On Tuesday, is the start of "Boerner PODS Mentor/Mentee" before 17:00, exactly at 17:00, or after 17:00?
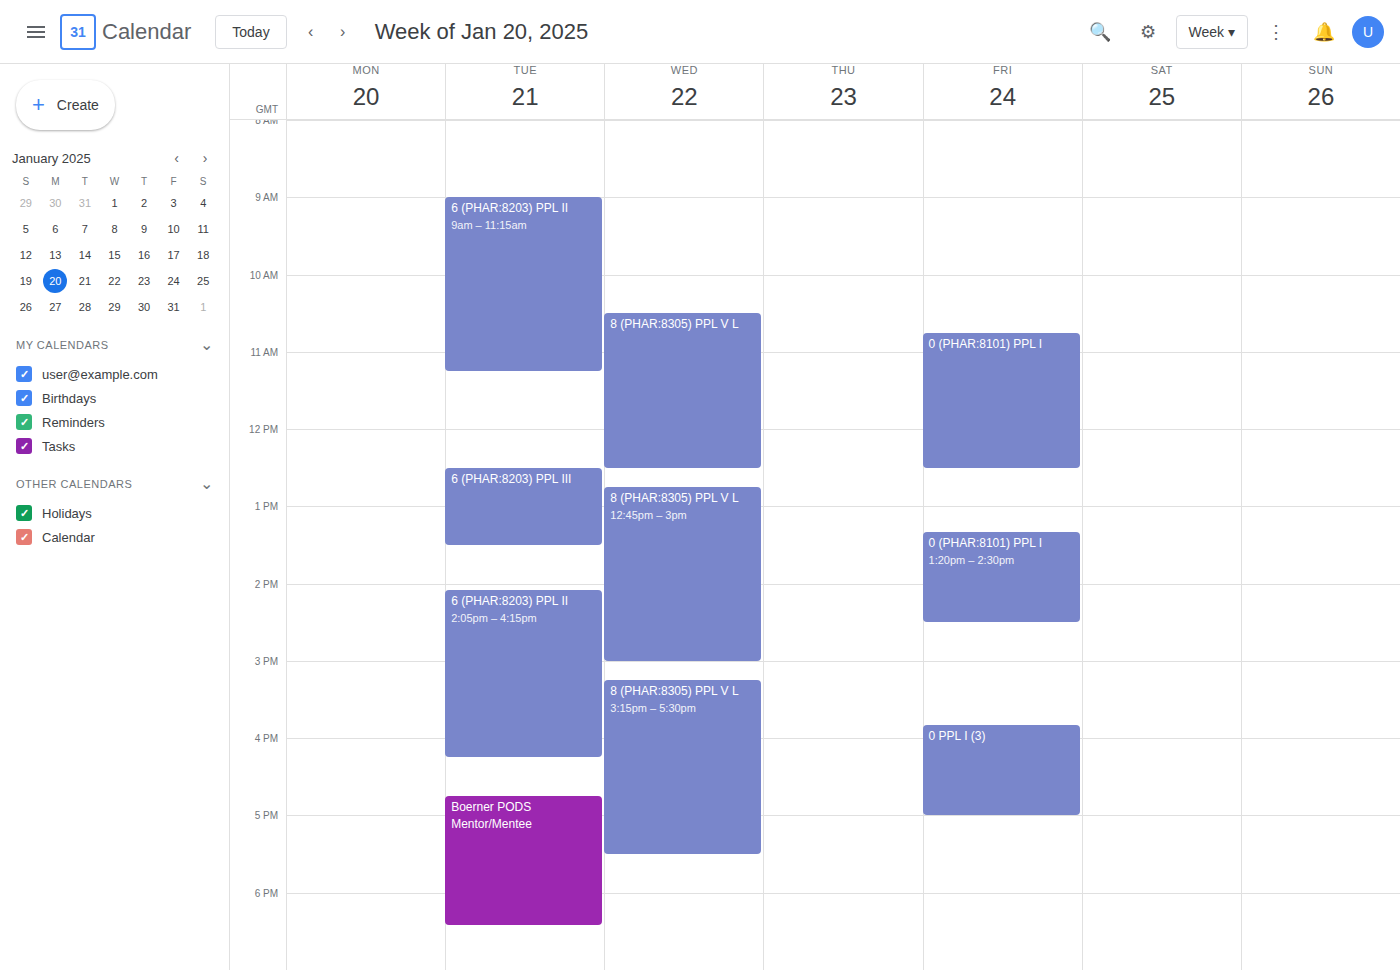
16:45 -- before 17:00, 15 minutes above the 17:00 line.